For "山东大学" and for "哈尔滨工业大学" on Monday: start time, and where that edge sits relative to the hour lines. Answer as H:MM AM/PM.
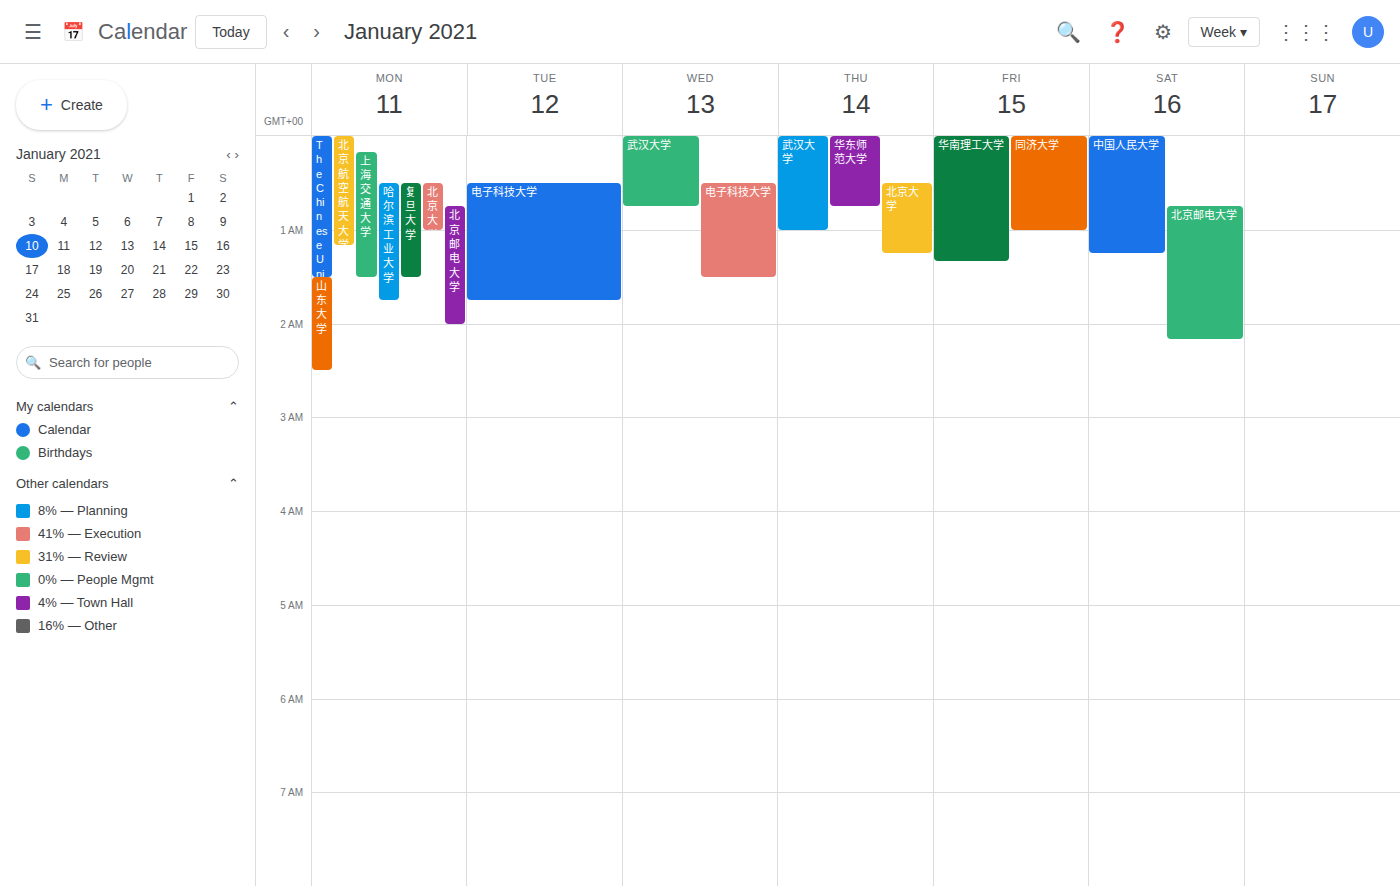
"山东大学": 1:30 AM, halfway between the 1 AM and 2 AM lines. "哈尔滨工业大学": 12:30 AM, halfway between the 12 AM and 1 AM lines.